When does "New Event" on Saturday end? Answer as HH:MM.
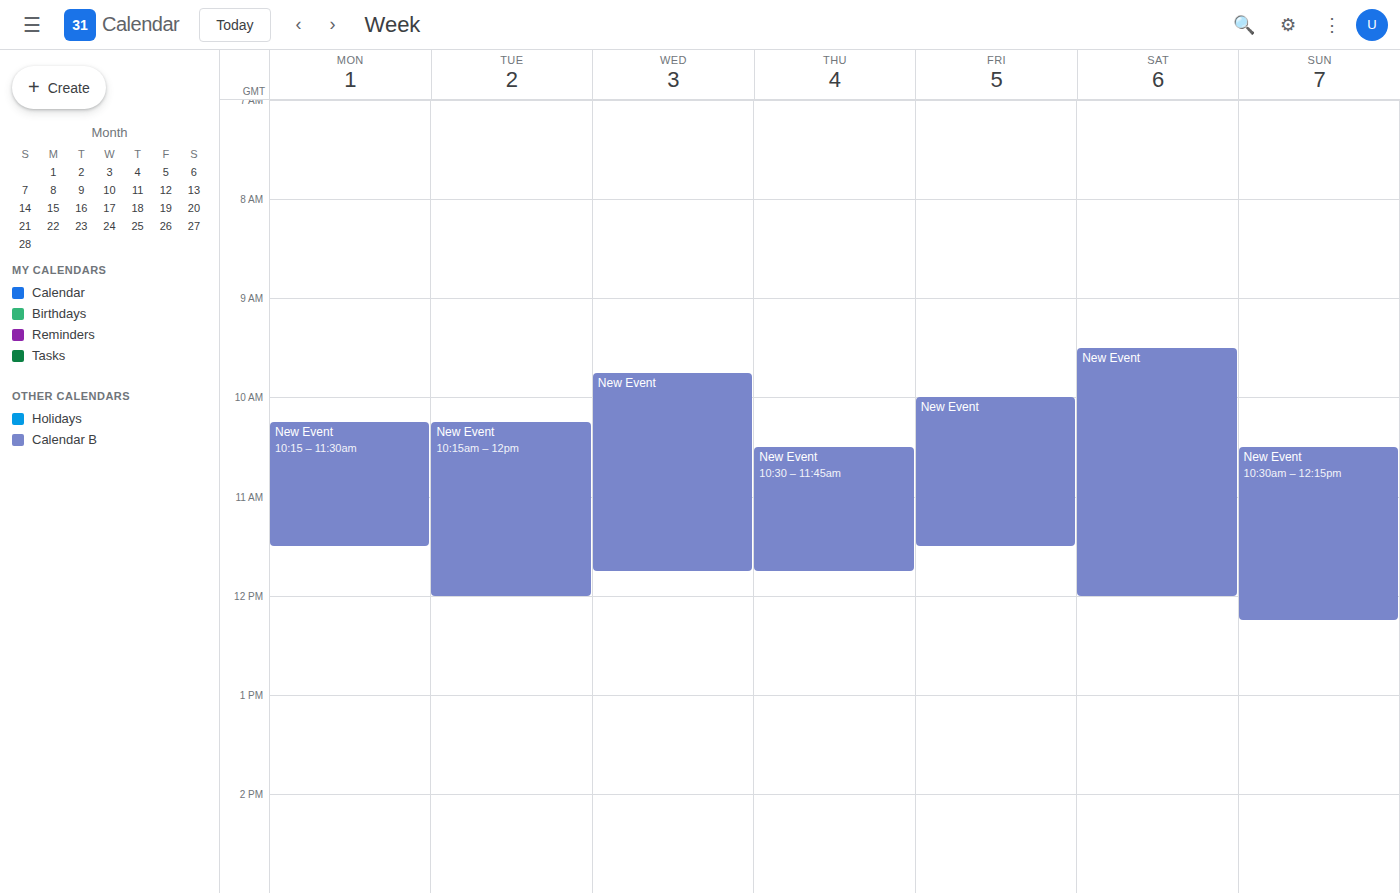
12:00